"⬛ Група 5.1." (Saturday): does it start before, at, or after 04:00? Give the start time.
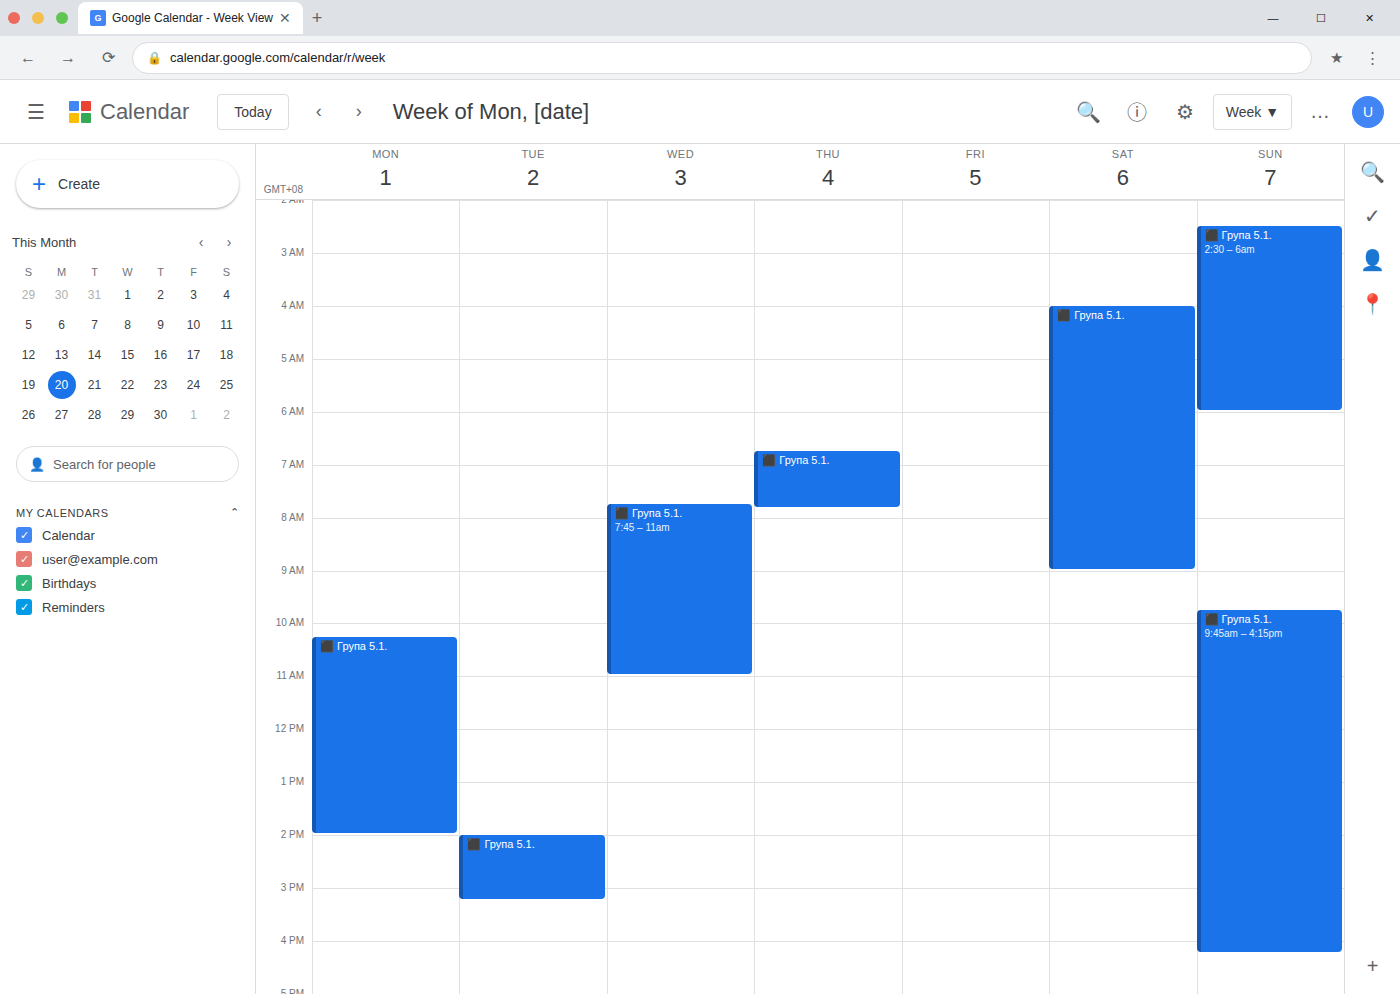
04:00 -- exactly at 04:00, on the 04:00 line.